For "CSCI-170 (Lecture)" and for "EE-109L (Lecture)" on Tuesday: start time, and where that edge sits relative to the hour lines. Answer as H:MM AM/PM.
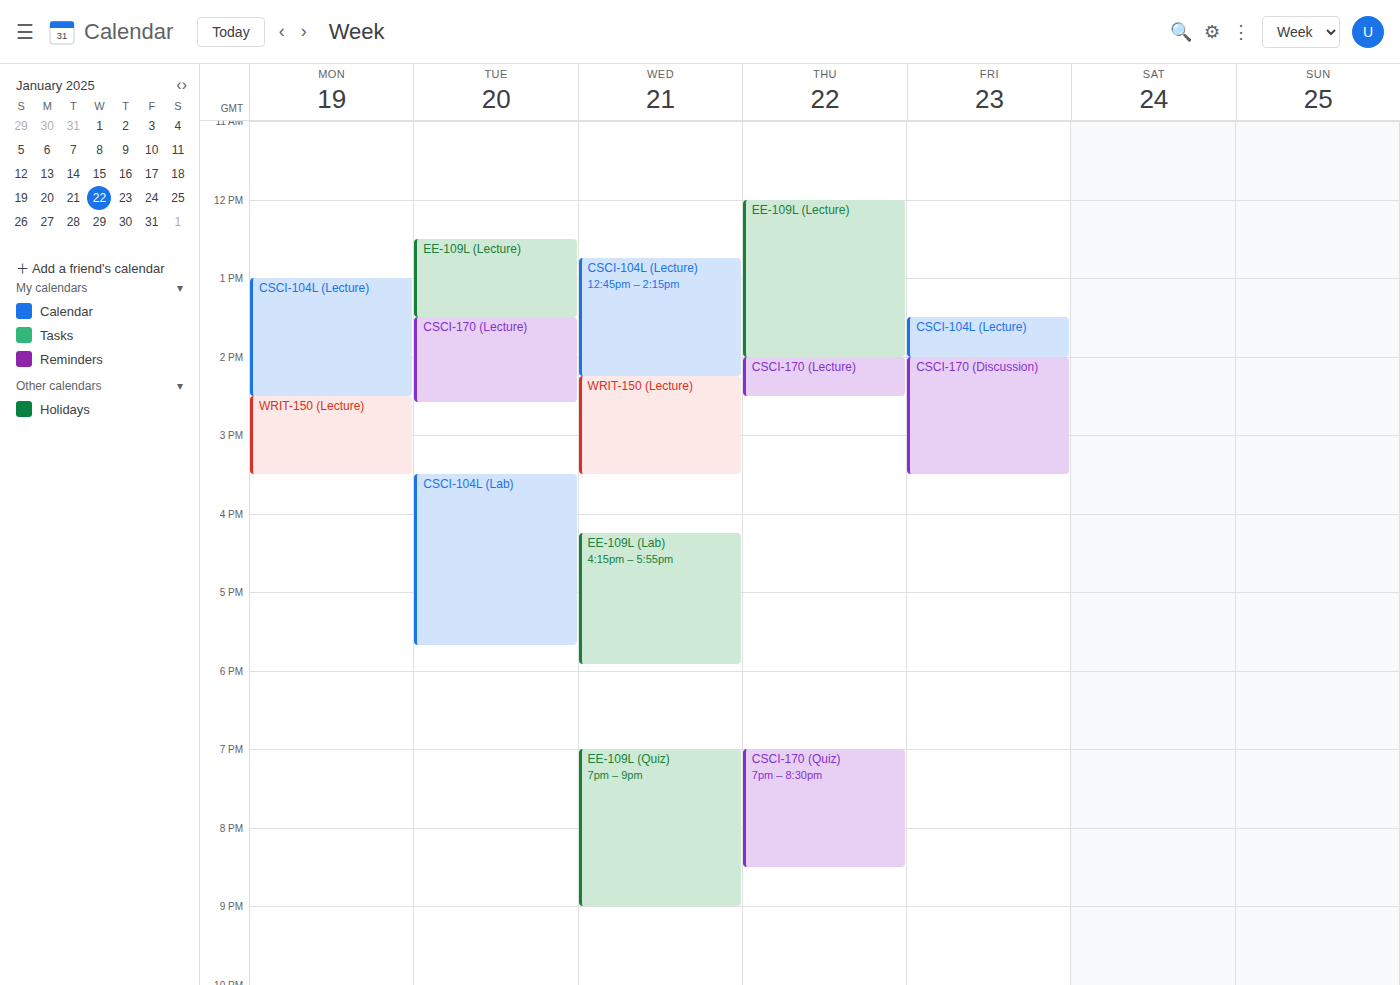
"CSCI-170 (Lecture)": 1:30 PM, halfway between the 1 PM and 2 PM lines. "EE-109L (Lecture)": 12:30 PM, halfway between the 12 PM and 1 PM lines.